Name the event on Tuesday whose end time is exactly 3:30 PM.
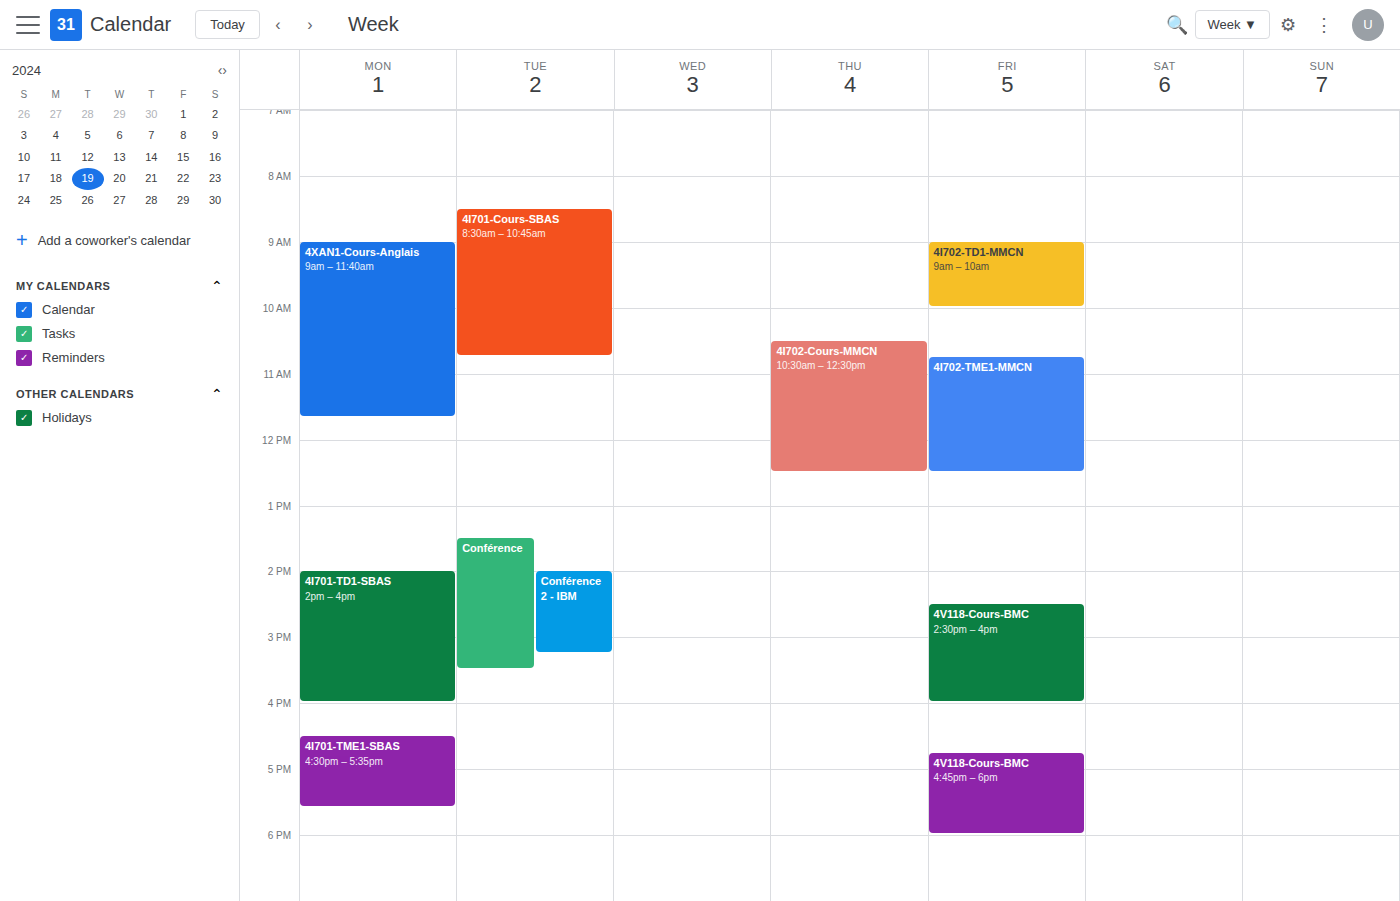
"Conférence"